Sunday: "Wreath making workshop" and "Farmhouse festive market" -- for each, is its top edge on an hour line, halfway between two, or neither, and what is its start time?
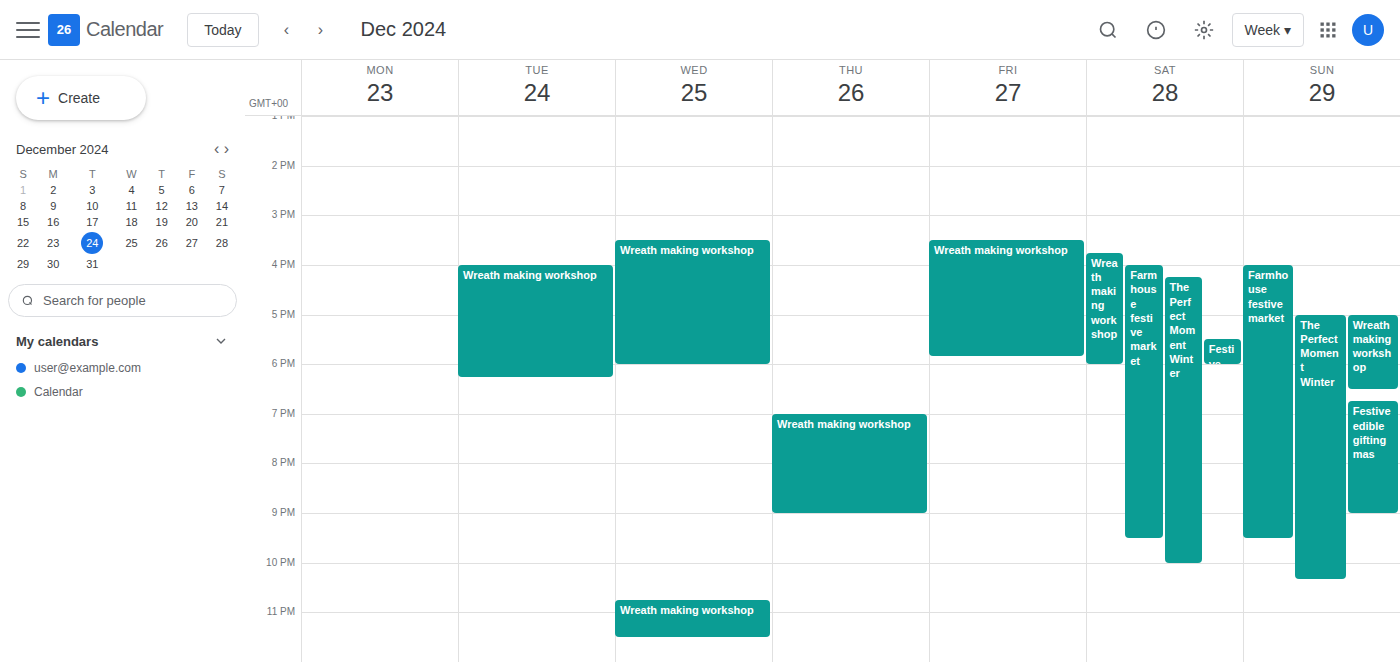
"Wreath making workshop": 5:00 PM, exactly on the 5 PM line. "Farmhouse festive market": 4:00 PM, exactly on the 4 PM line.